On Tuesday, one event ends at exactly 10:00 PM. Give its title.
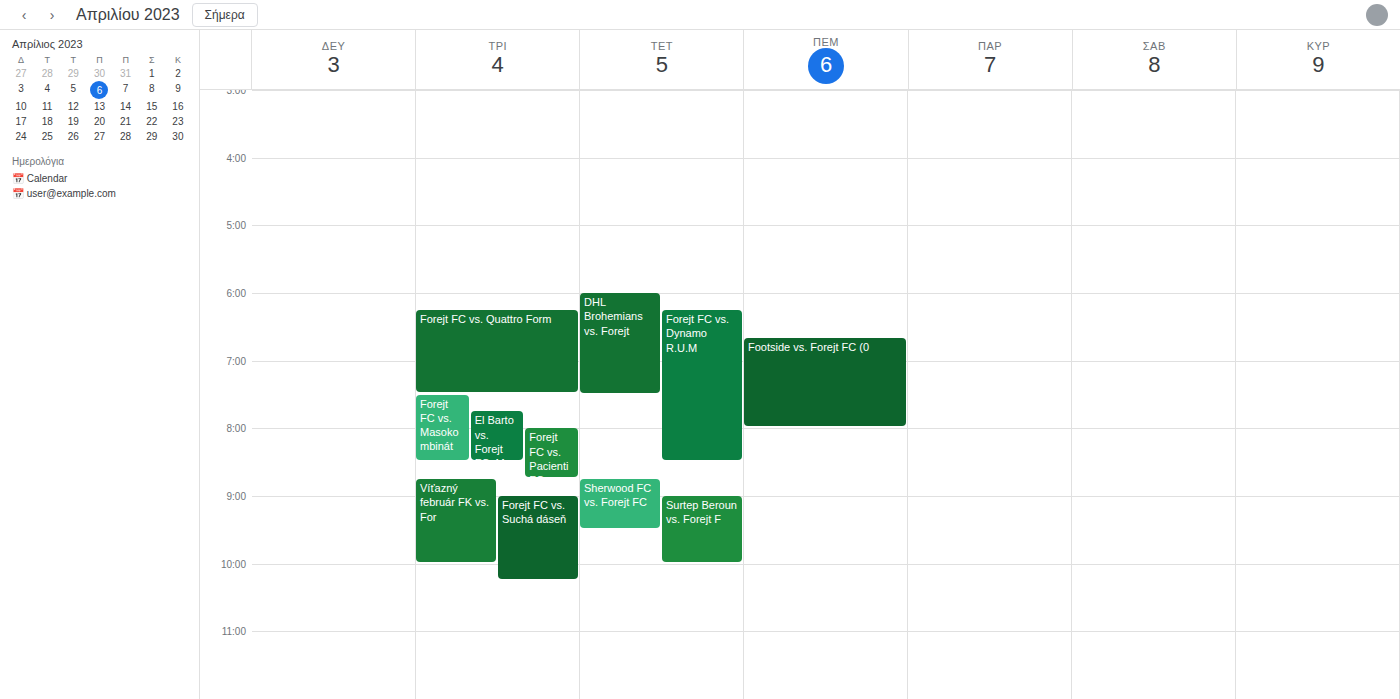
"Víťazný február FK vs. For"